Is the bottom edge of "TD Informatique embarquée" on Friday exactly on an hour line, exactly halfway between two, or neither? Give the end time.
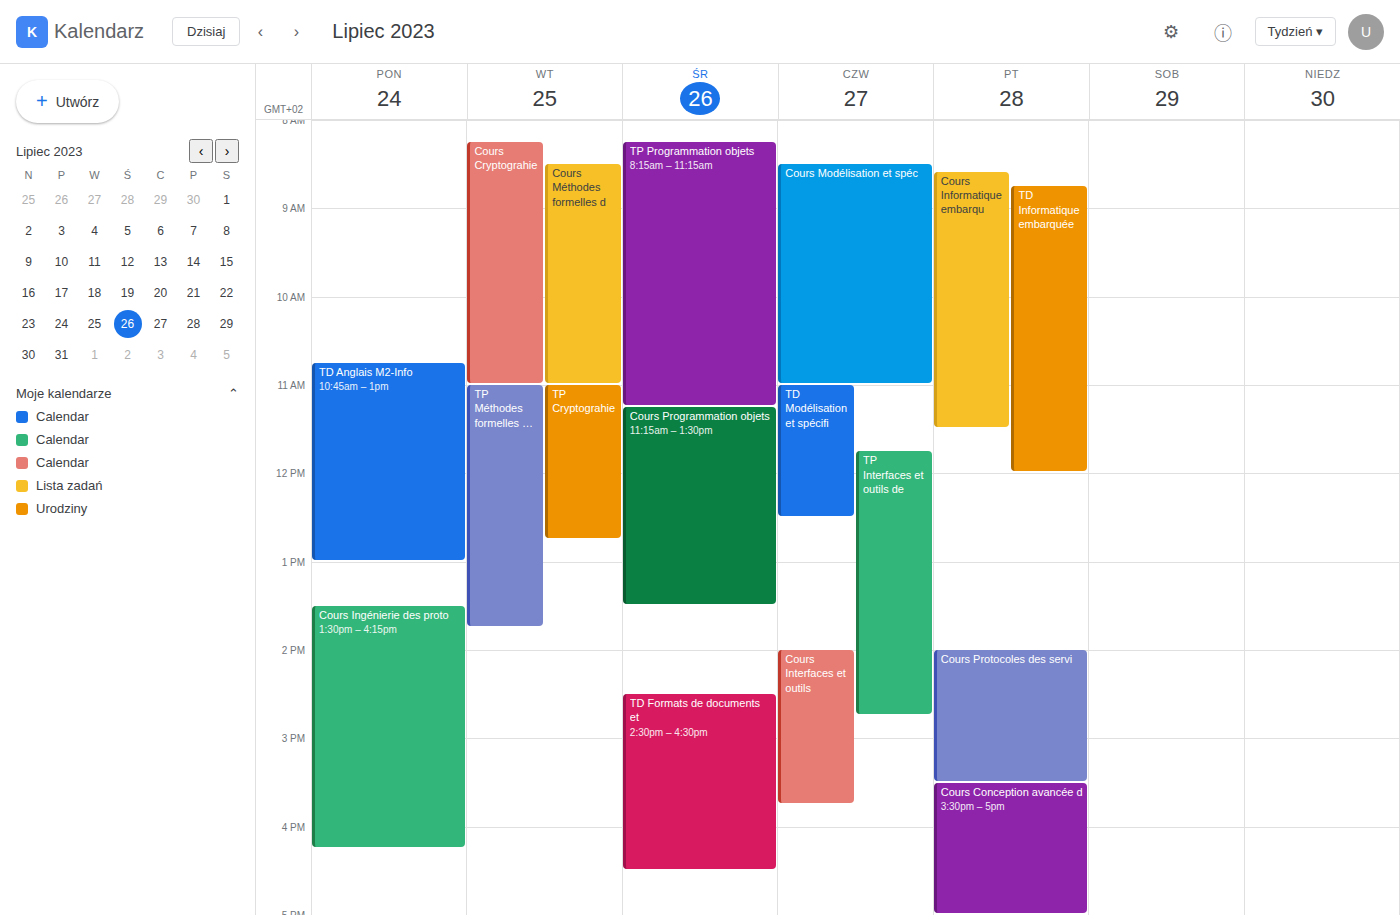
12:00 PM -- exactly on the 12 PM line.